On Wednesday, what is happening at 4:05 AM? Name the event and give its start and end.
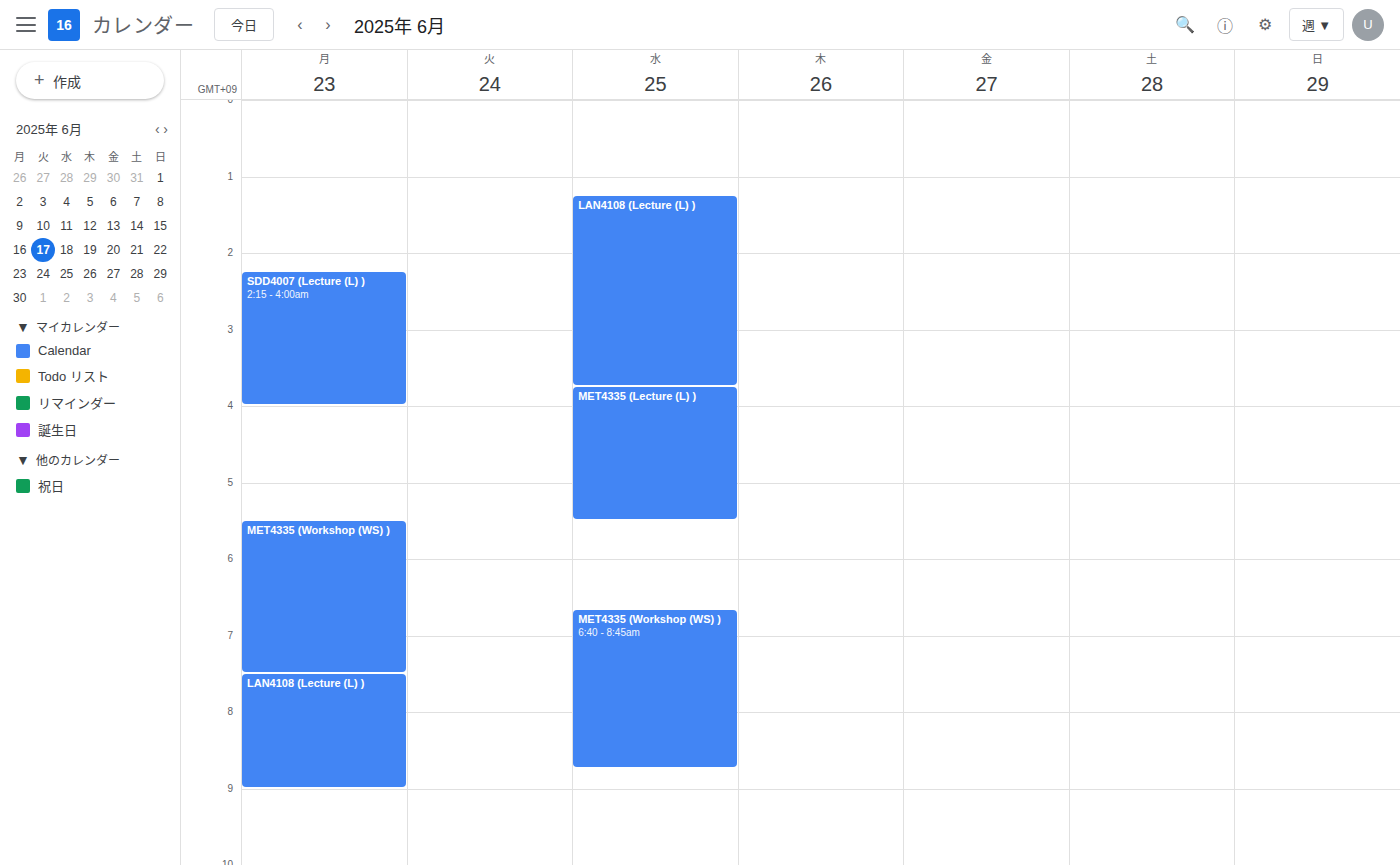
"MET4335 (Lecture (L) )", 3:45 AM to 5:30 AM